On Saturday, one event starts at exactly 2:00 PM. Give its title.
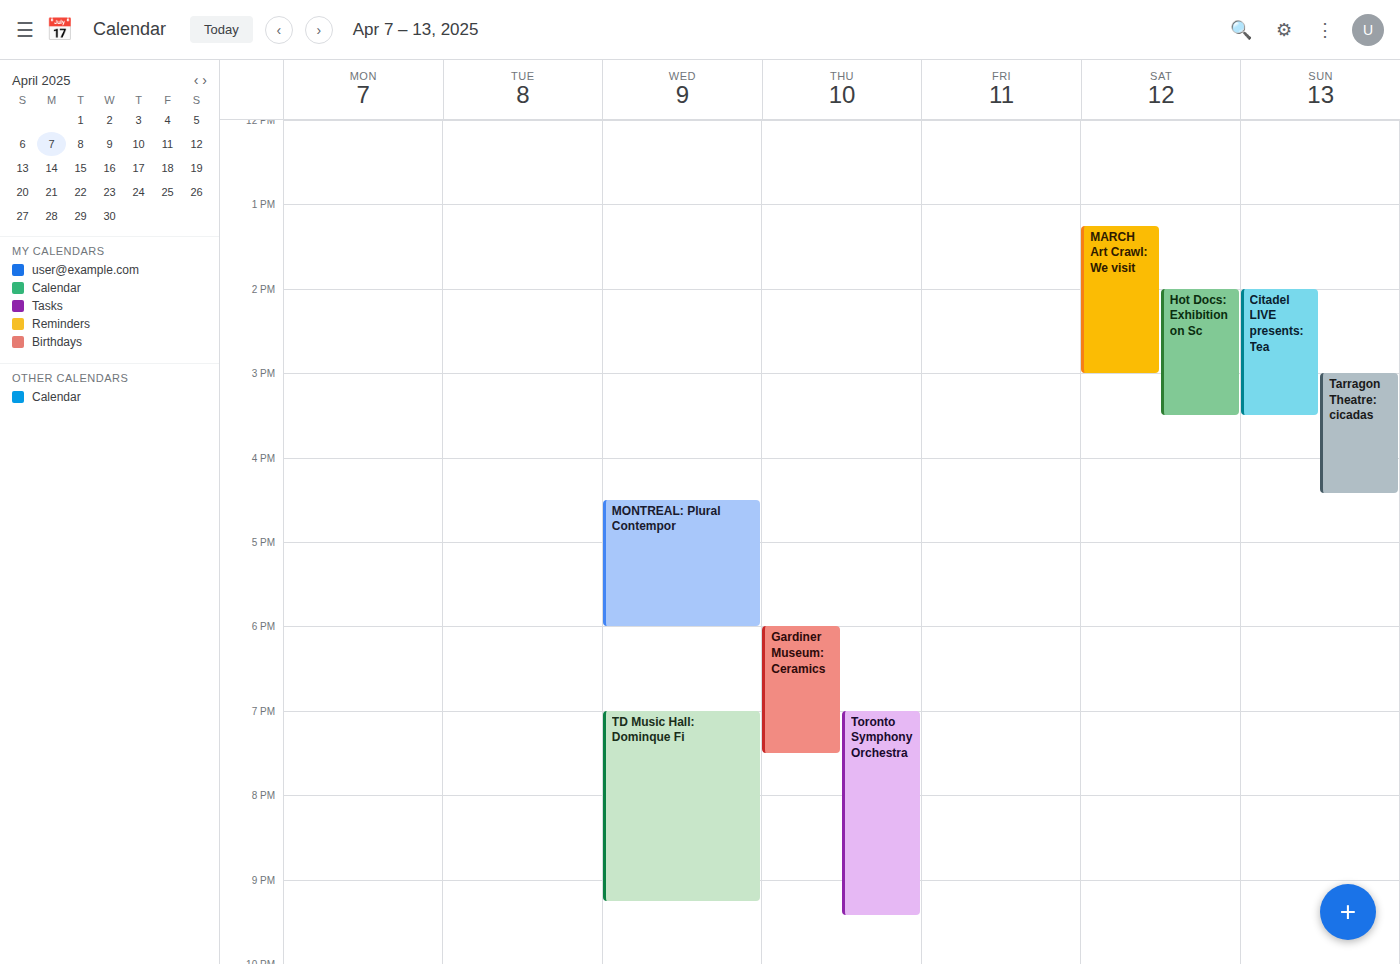
"Hot Docs: Exhibition on Sc"